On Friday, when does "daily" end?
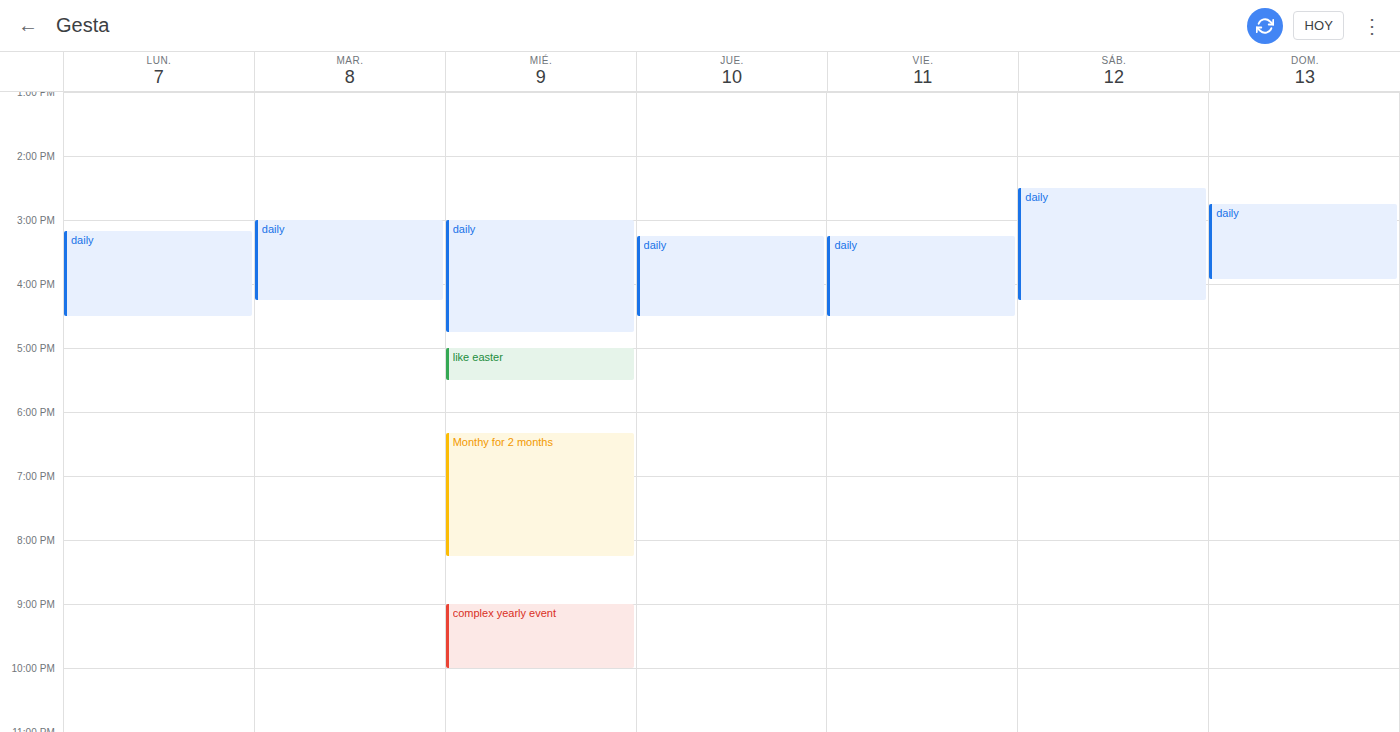
4:30 PM